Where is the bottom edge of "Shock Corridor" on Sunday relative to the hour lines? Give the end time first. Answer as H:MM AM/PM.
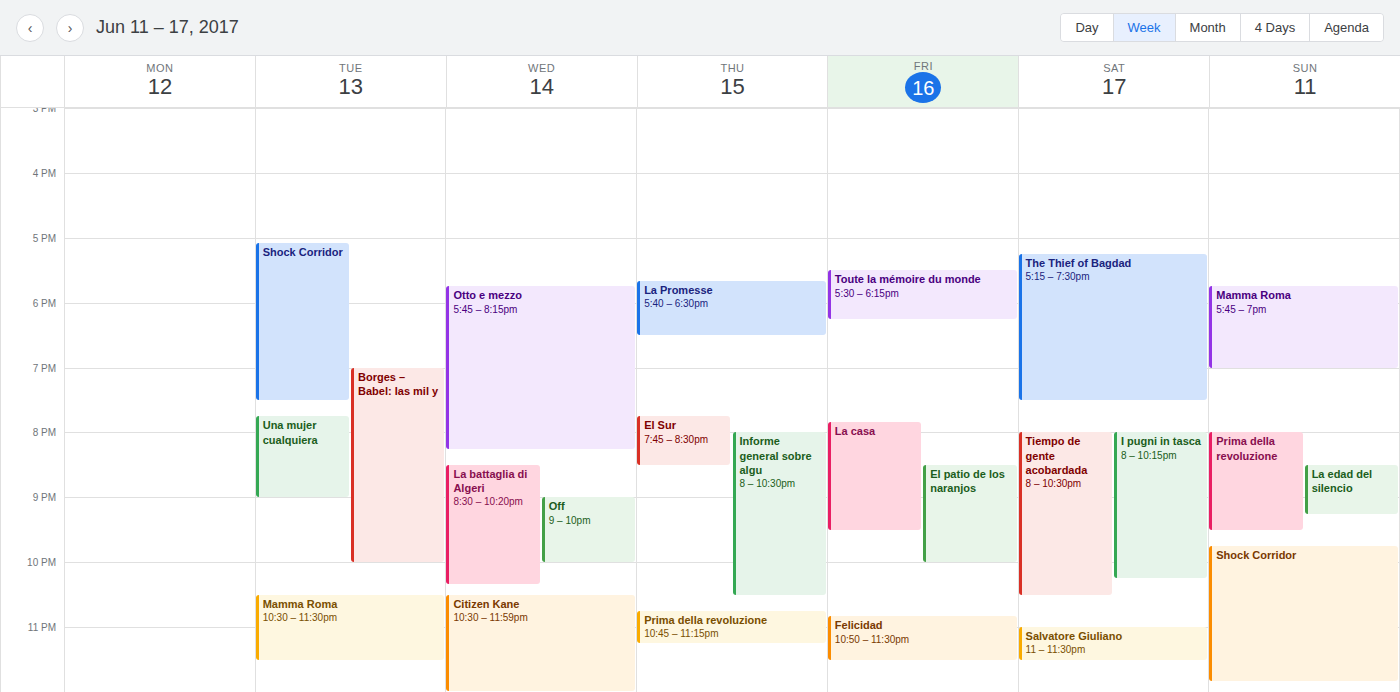
11:50 PM -- neither: 50 minutes below the 11 PM line and 10 minutes above the 12 AM line.